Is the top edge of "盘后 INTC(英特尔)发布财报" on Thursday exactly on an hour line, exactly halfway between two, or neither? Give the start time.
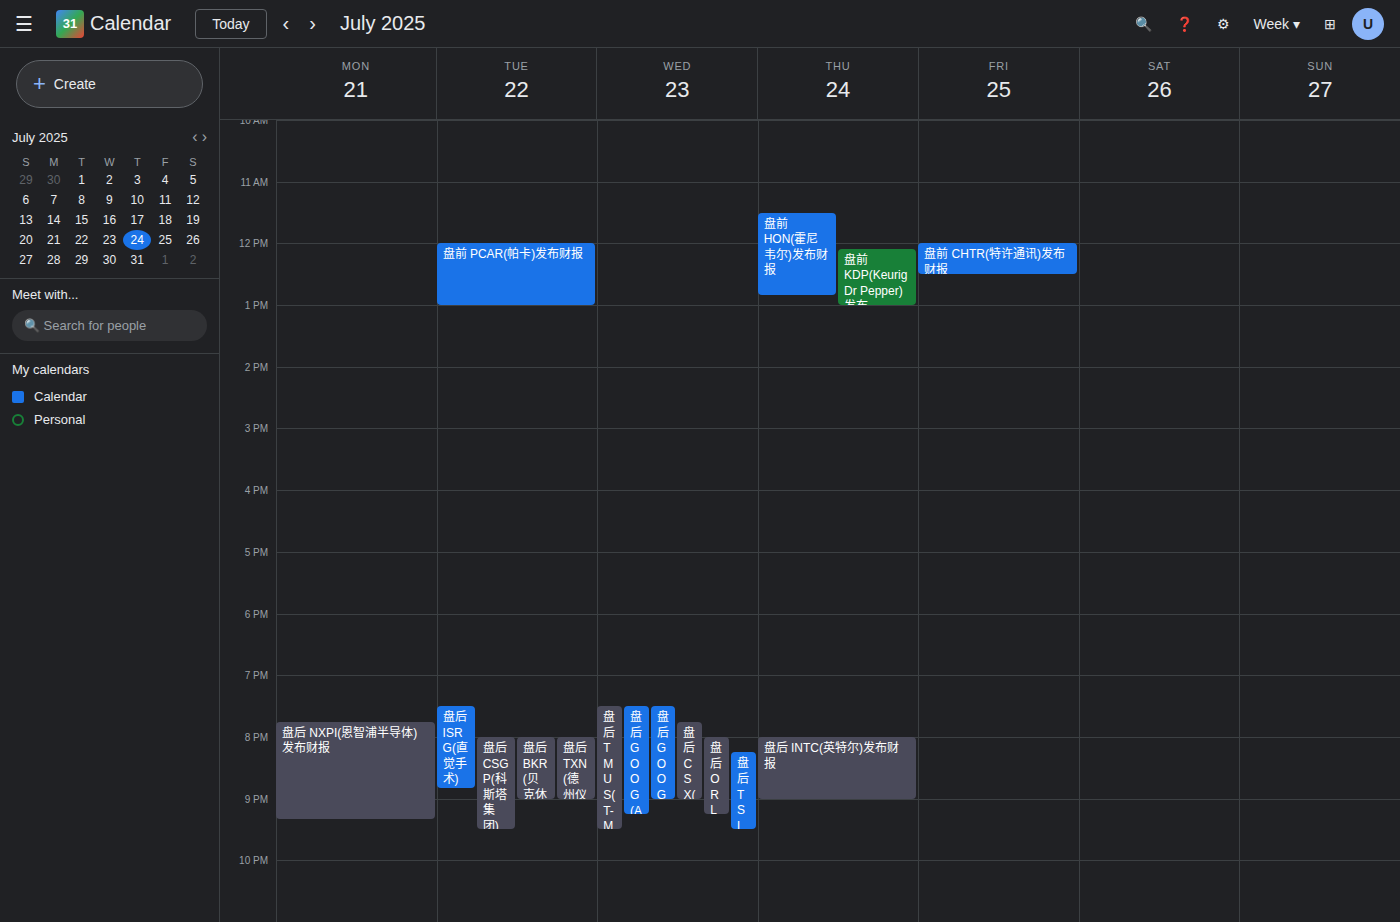
8:00 PM -- exactly on the 8 PM line.